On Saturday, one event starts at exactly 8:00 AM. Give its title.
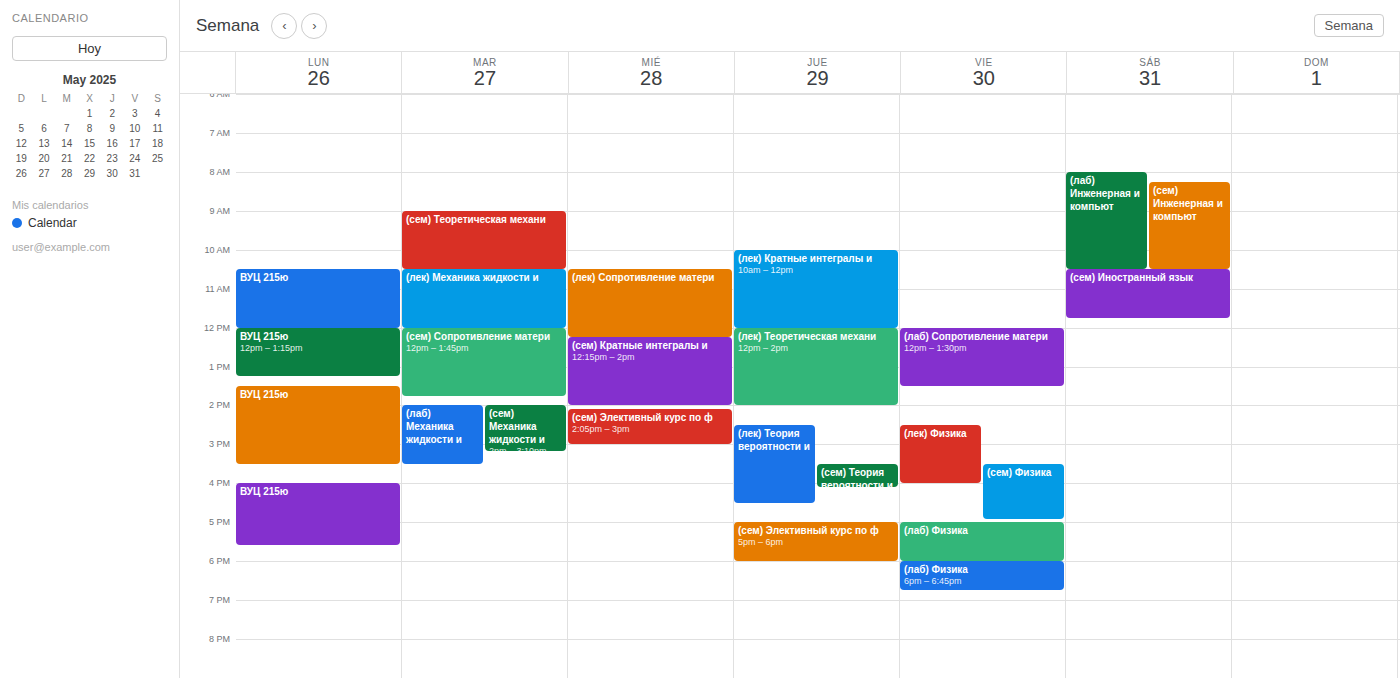
"(лаб) Инженерная и компьют"